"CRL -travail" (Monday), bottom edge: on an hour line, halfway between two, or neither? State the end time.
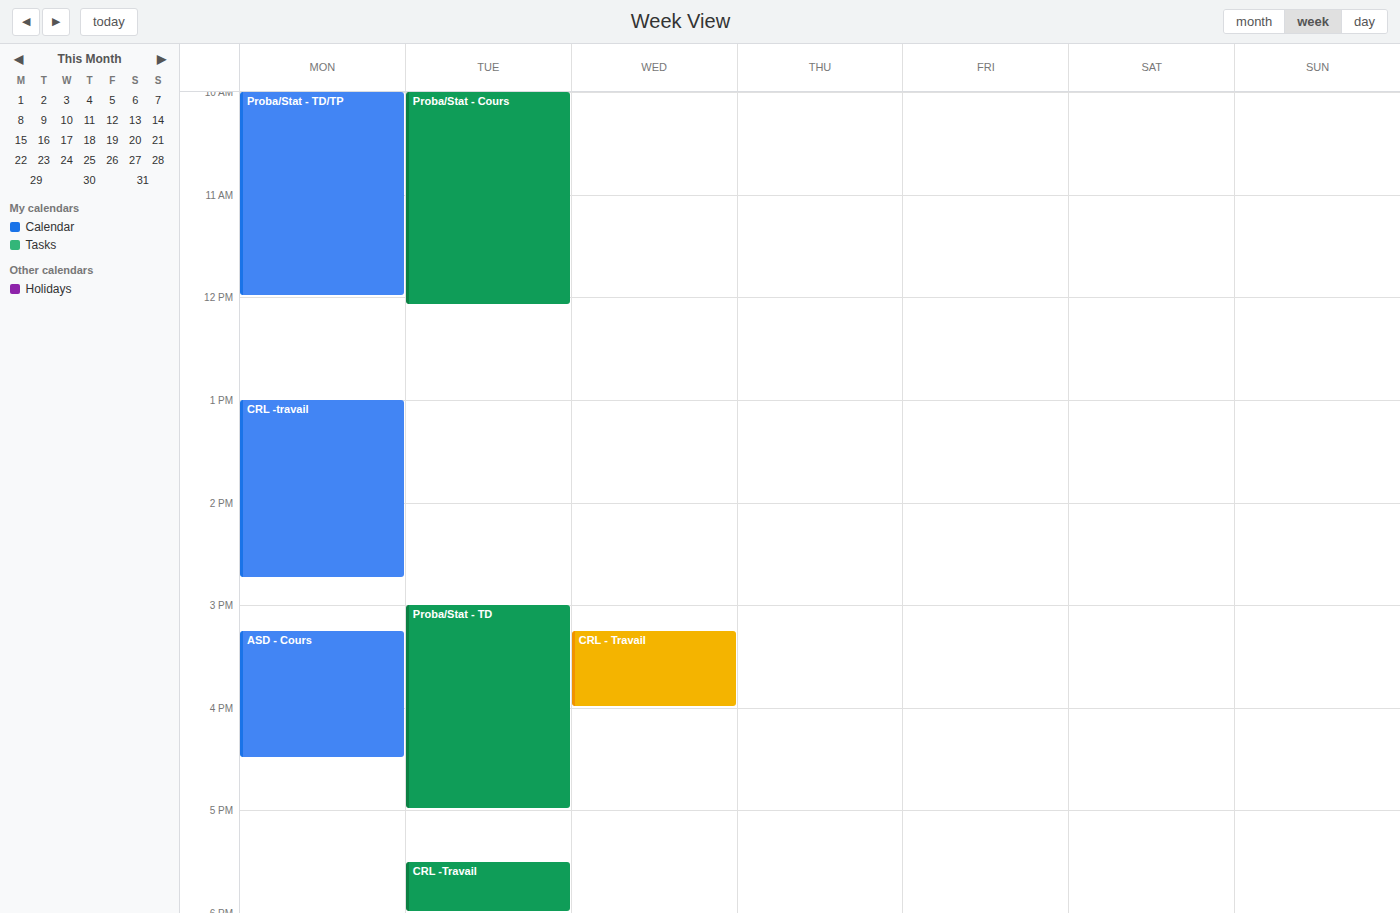
2:45 PM -- neither: three quarters of the way from the 2 PM line to the 3 PM line.